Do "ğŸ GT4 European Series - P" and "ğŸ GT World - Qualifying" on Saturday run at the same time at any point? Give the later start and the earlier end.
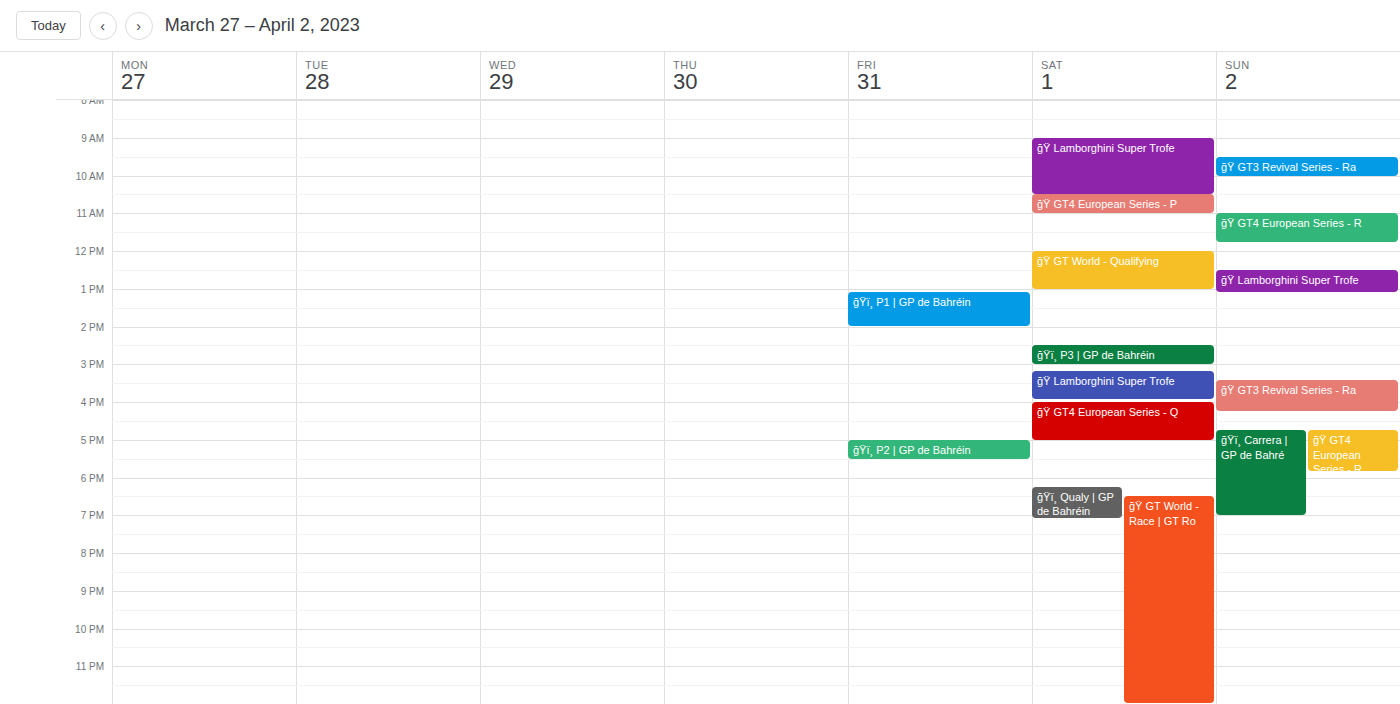
"ğŸ GT4 European Series - P" ends at 11:00 AM and "ğŸ GT World - Qualifying" starts at 12:00 PM -- no overlap.